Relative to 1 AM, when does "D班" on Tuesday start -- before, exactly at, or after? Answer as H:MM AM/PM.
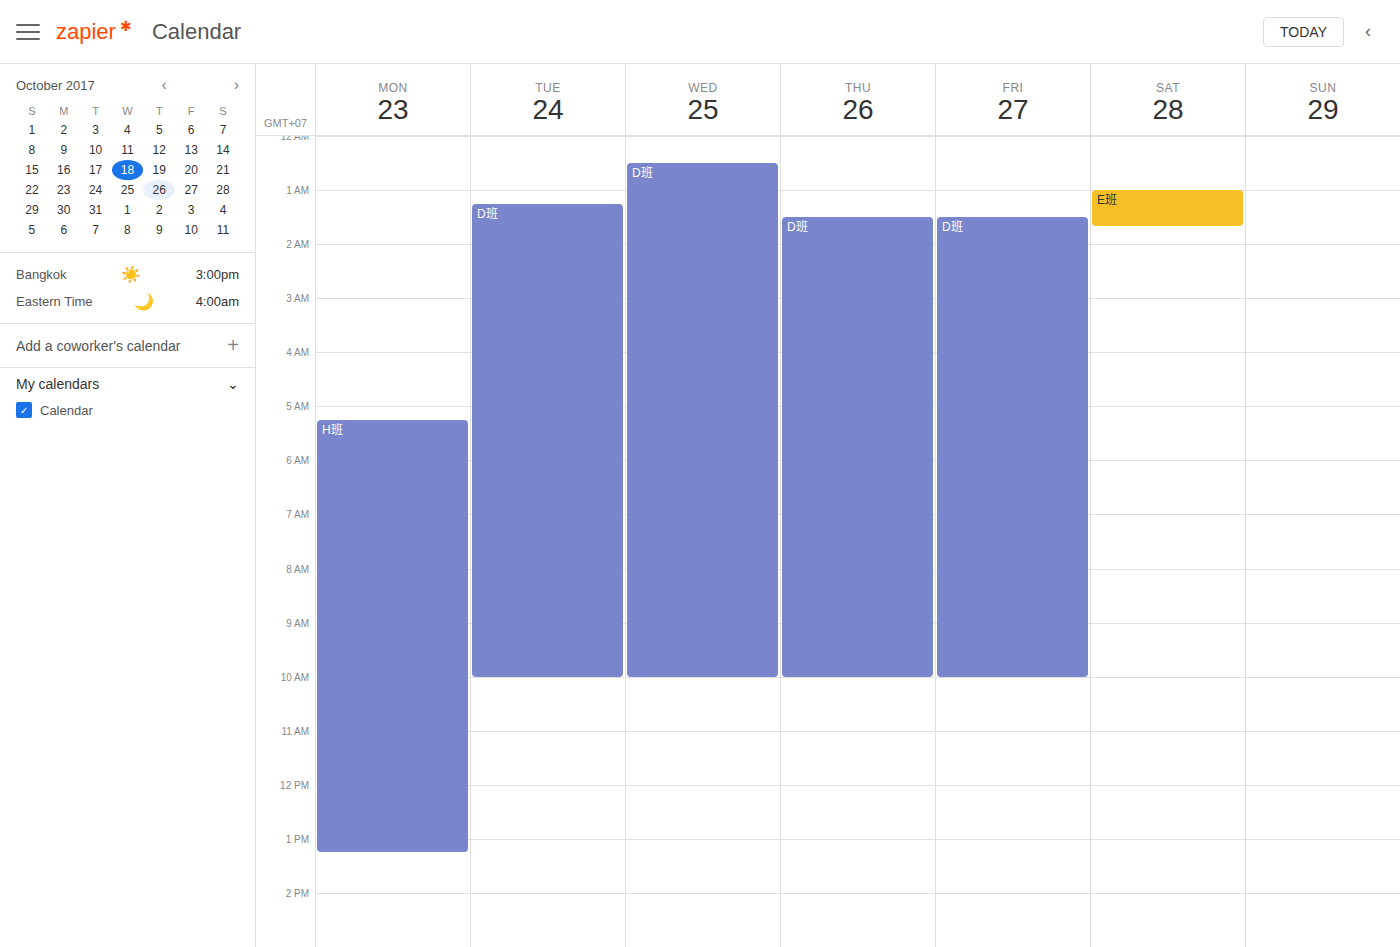
1:15 AM -- after 1 AM, 15 minutes below the 1 AM line.